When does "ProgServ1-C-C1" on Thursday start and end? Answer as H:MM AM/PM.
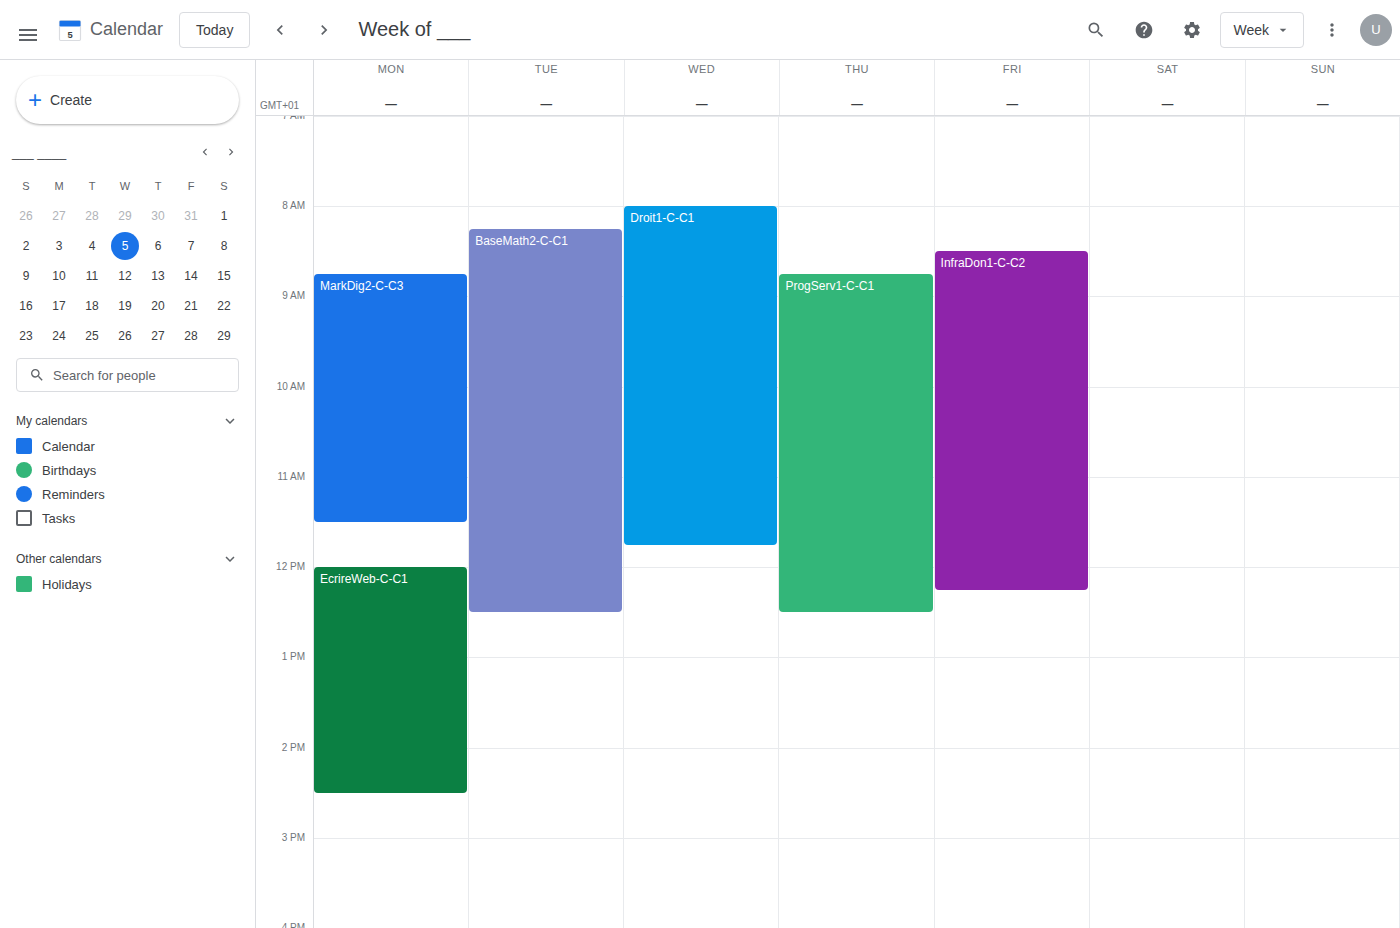
8:45 AM to 12:30 PM